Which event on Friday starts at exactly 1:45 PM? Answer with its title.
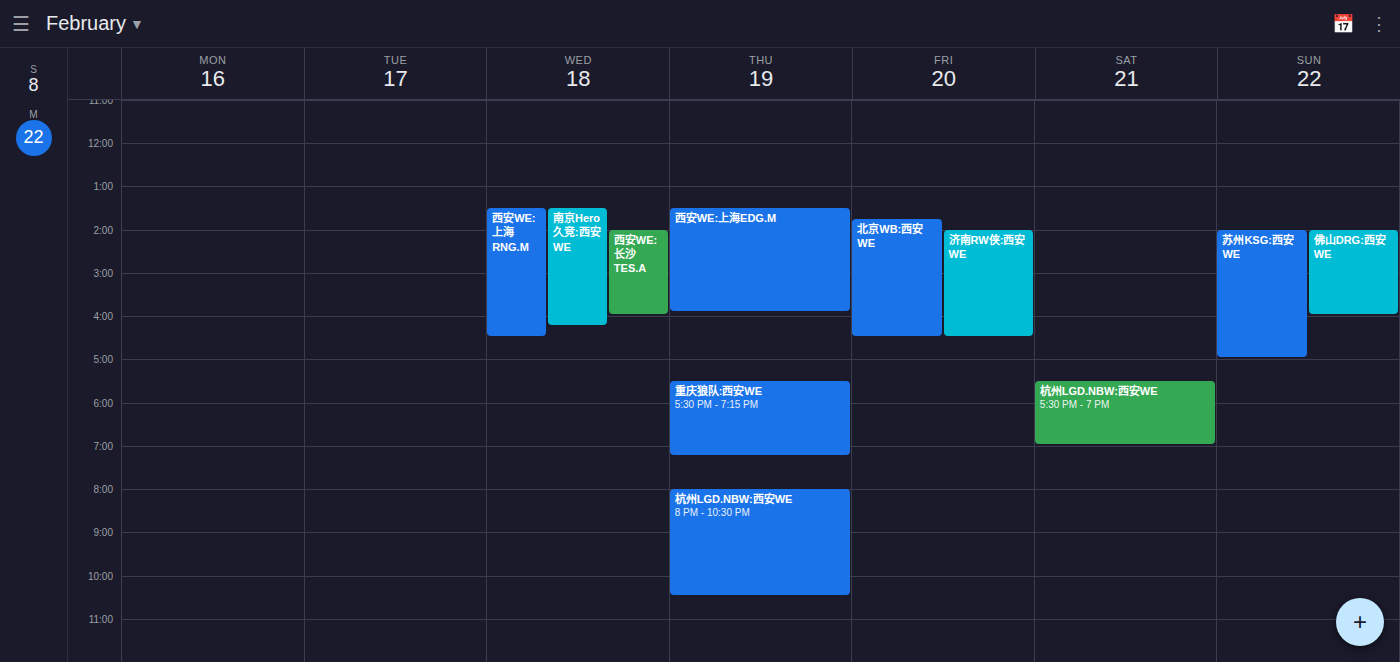
"北京WB:西安WE"